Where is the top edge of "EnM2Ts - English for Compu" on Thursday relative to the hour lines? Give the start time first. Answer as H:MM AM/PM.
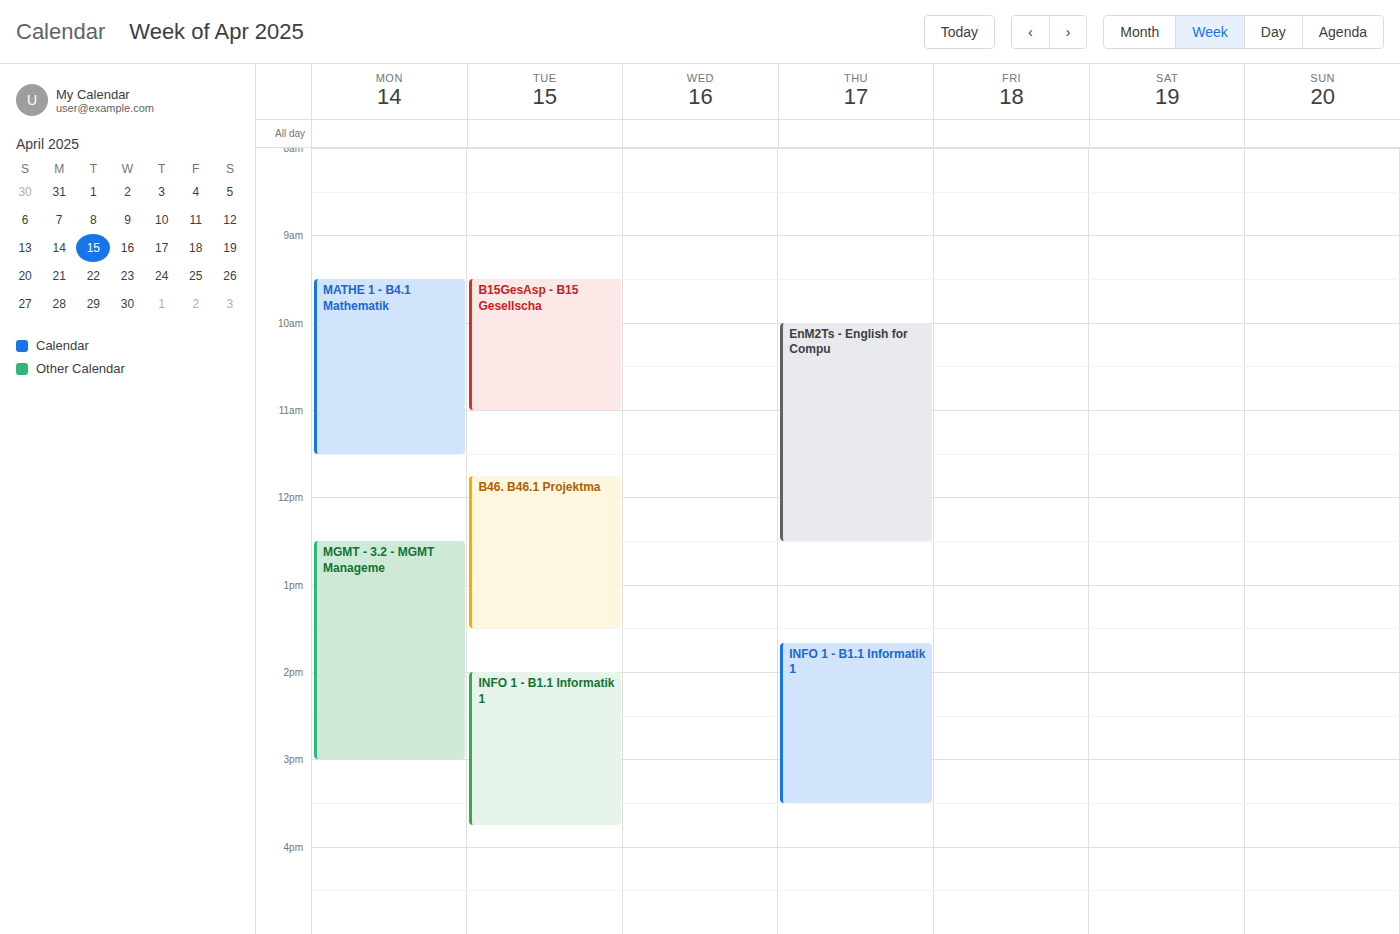
10:00 AM -- exactly on the 10 AM line.